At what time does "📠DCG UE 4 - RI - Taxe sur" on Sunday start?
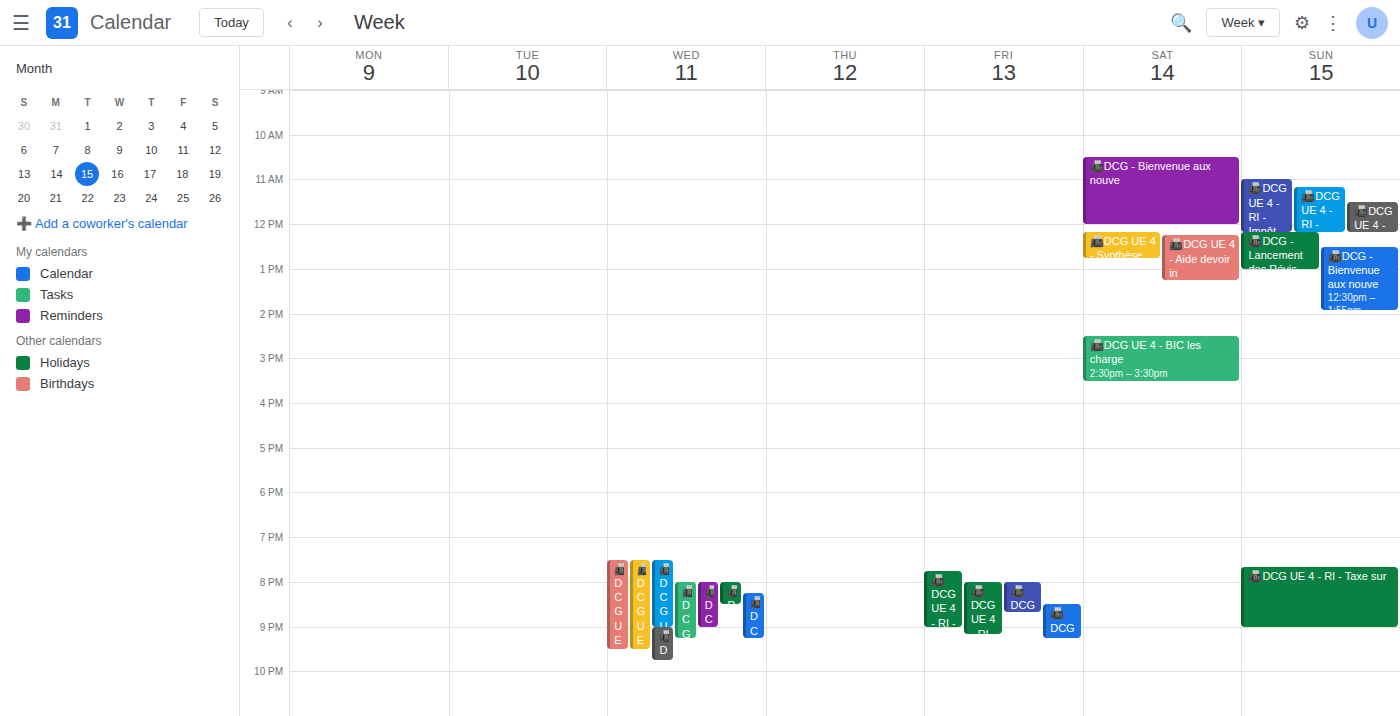
7:40 PM